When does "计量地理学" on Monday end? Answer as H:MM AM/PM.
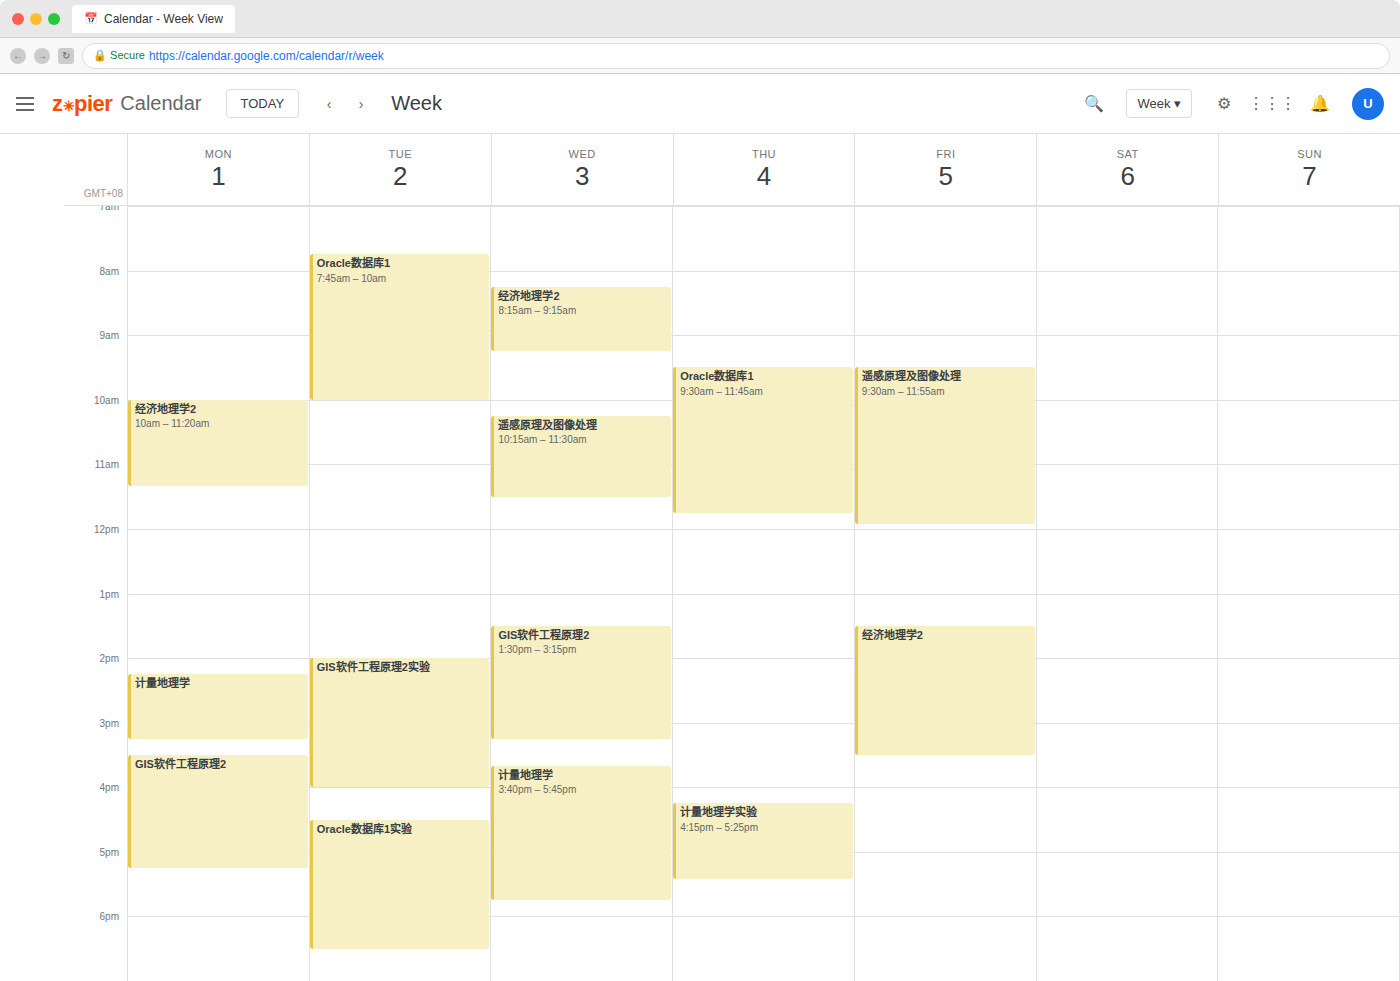
3:15 PM